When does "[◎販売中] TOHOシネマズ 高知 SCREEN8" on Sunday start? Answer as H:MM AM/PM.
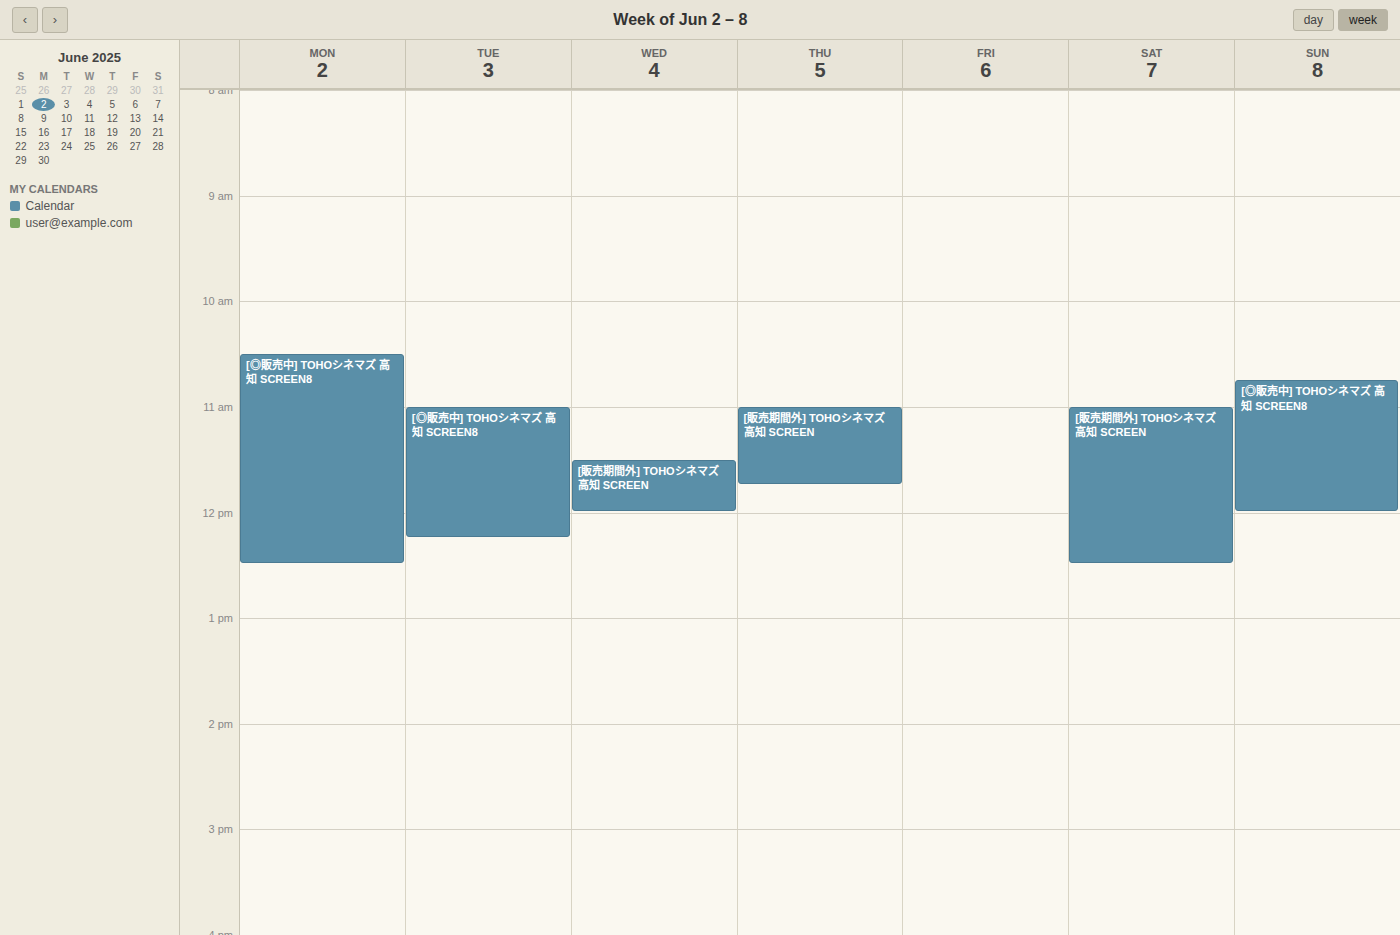
10:45 AM